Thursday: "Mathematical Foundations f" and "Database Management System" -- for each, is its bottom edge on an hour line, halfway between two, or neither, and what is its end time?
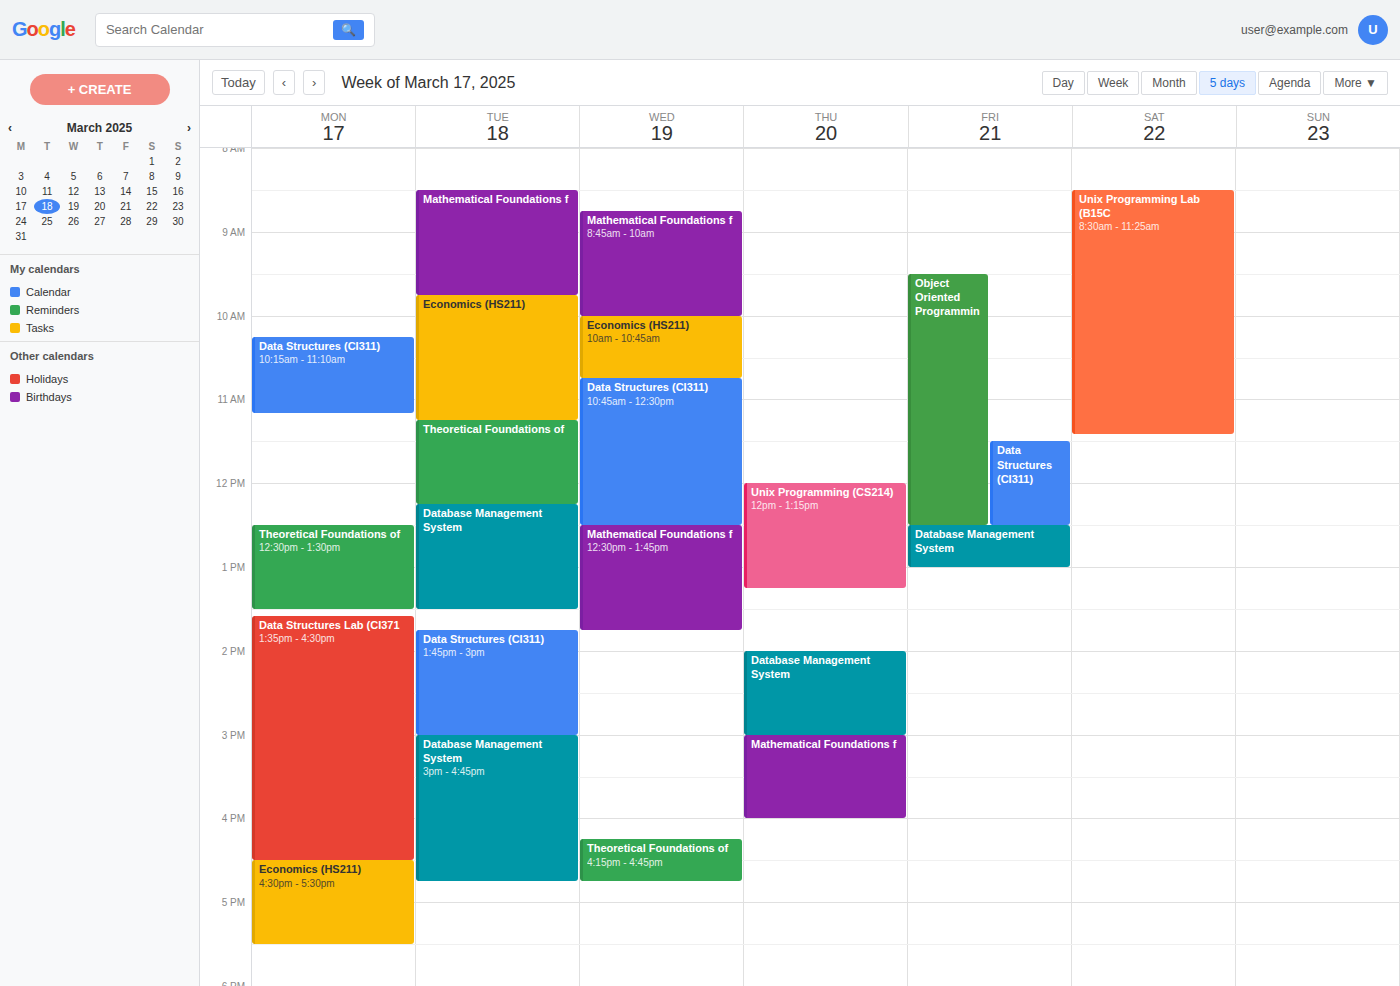
"Mathematical Foundations f": 4:00 PM, exactly on the 4 PM line. "Database Management System": 3:00 PM, exactly on the 3 PM line.